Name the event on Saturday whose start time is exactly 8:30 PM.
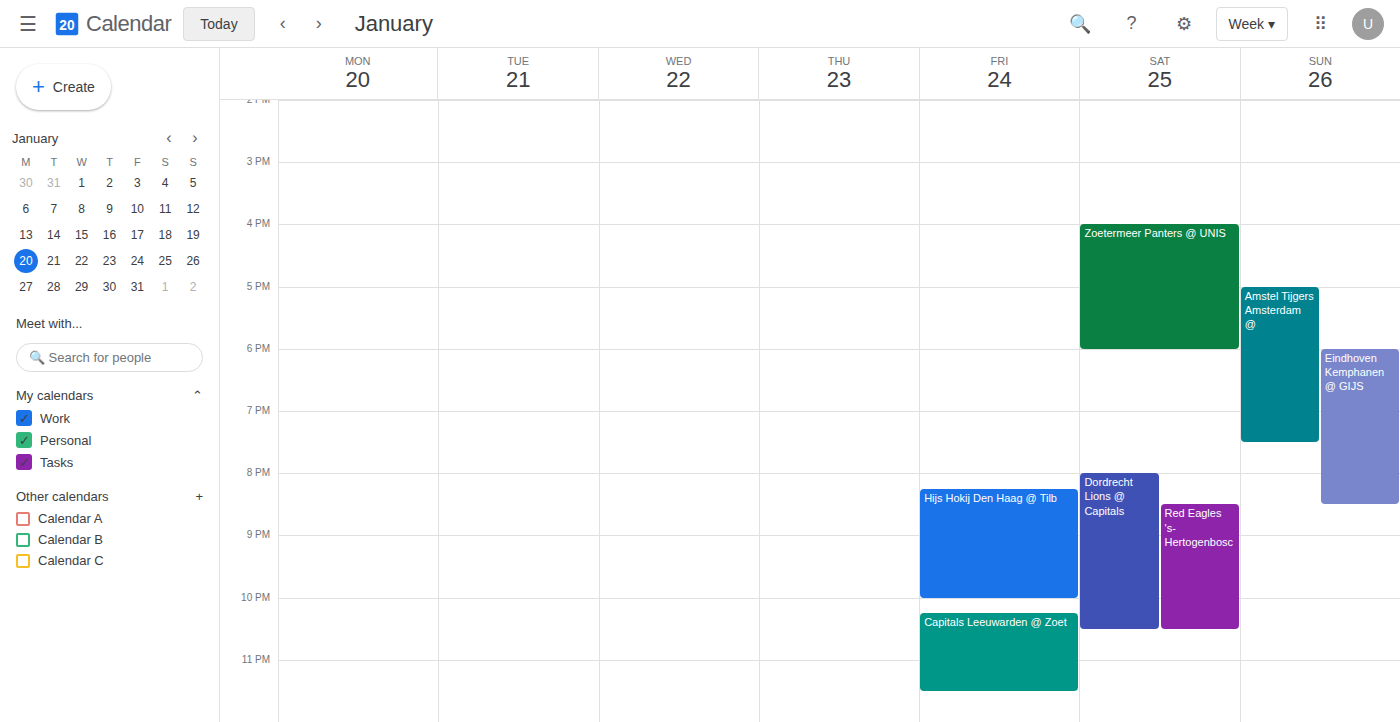
"Red Eagles 's-Hertogenbosc"